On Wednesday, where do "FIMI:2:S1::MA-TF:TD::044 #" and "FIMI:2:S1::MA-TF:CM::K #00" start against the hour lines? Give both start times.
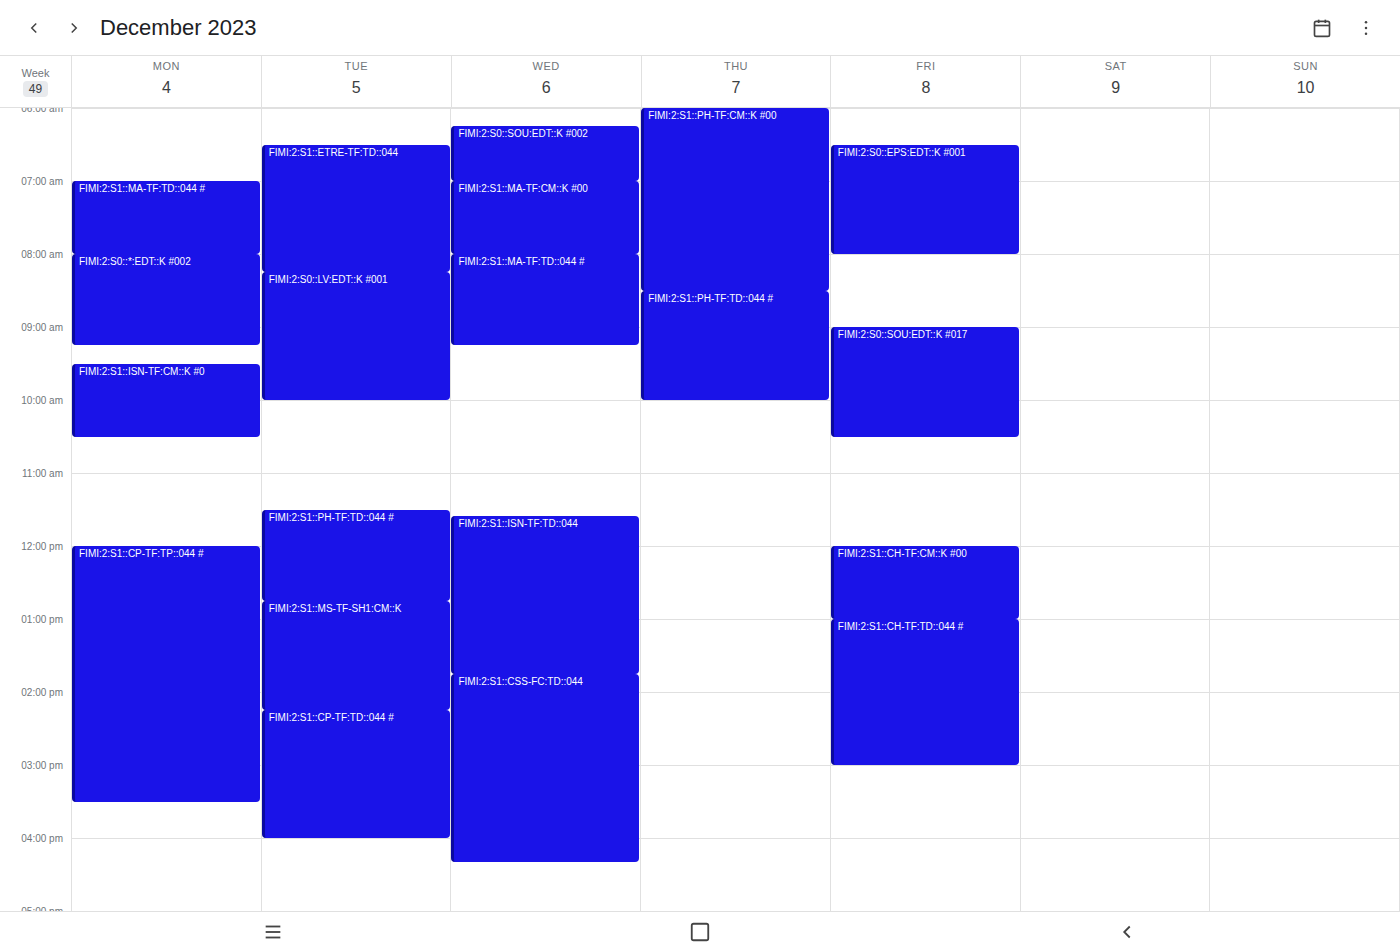
"FIMI:2:S1::MA-TF:TD::044 #": 8:00 AM, exactly on the 8 AM line. "FIMI:2:S1::MA-TF:CM::K #00": 7:00 AM, exactly on the 7 AM line.